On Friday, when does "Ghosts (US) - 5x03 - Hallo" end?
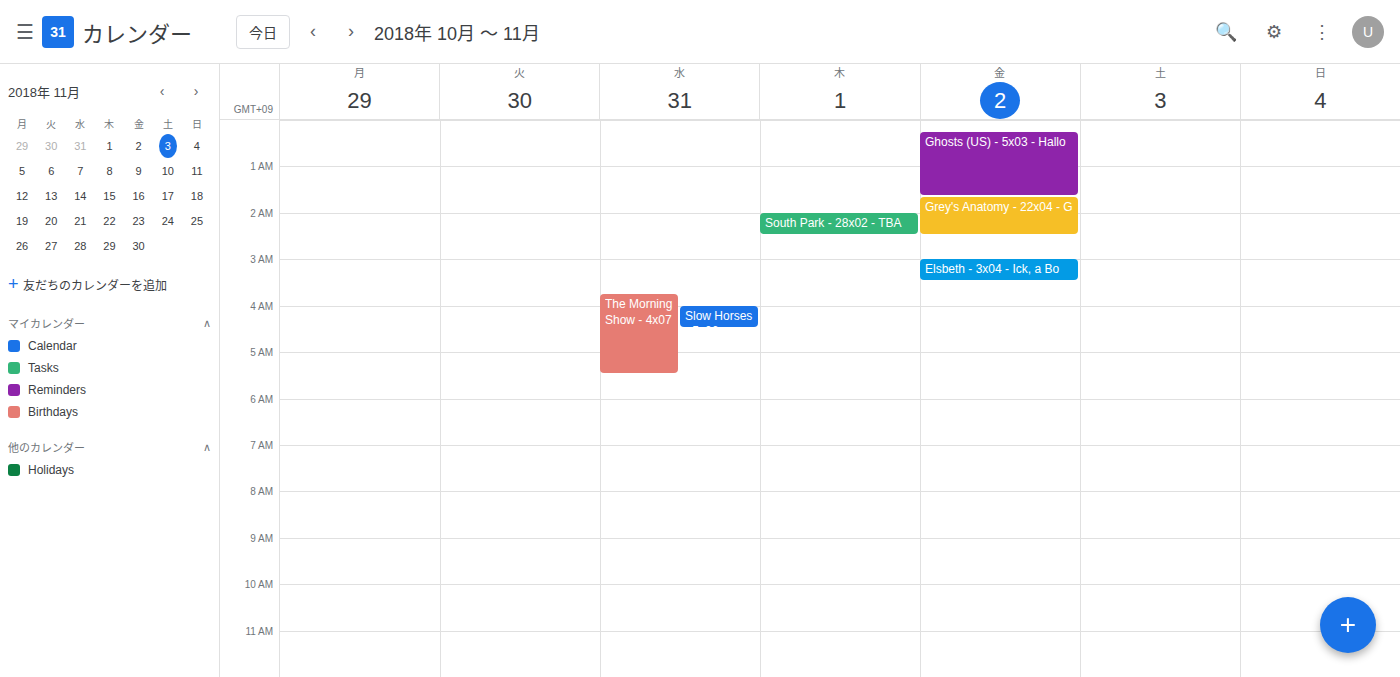
1:40 AM